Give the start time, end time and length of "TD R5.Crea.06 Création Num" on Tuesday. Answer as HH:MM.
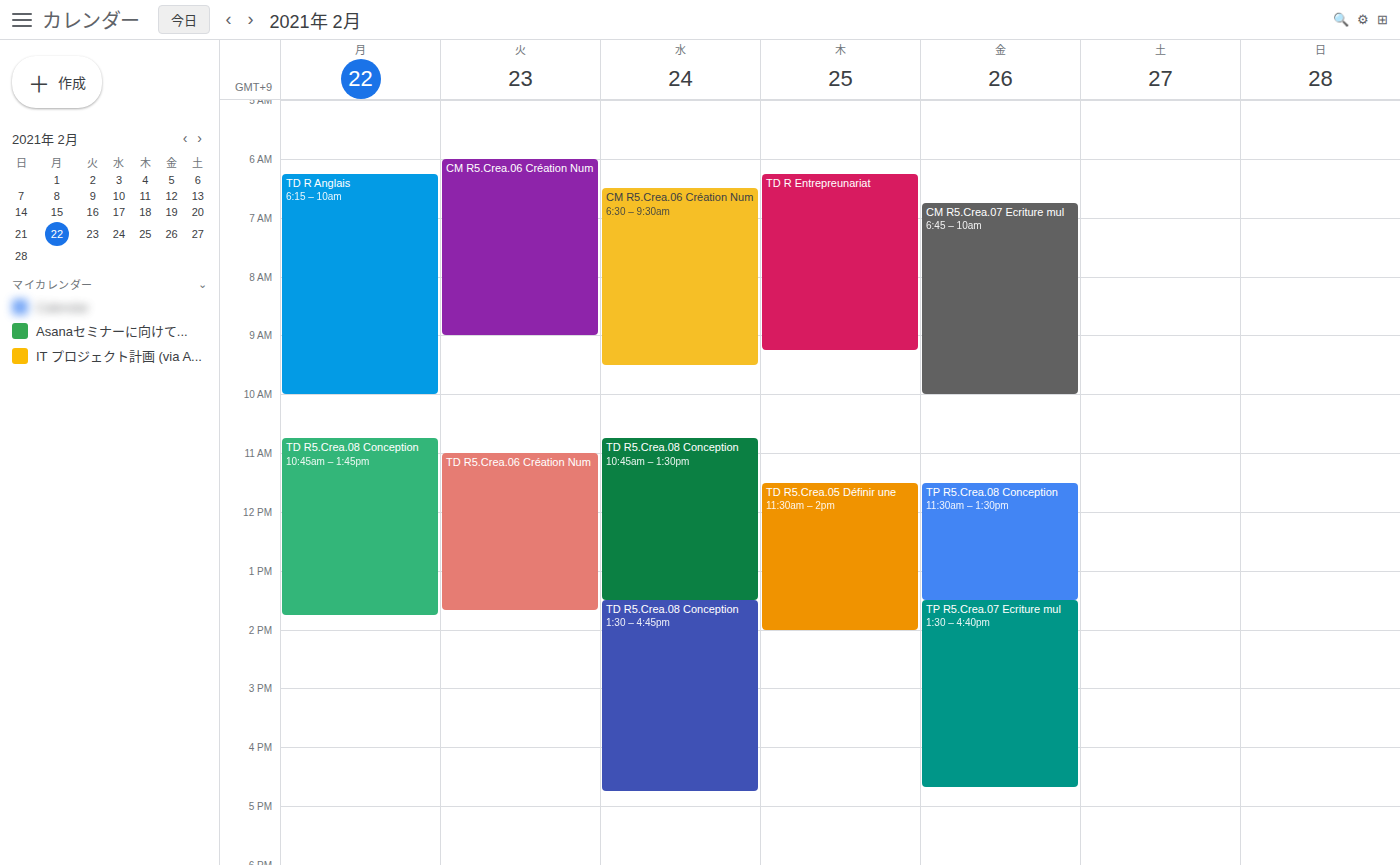
11:00 to 13:40, 2 hours 40 minutes